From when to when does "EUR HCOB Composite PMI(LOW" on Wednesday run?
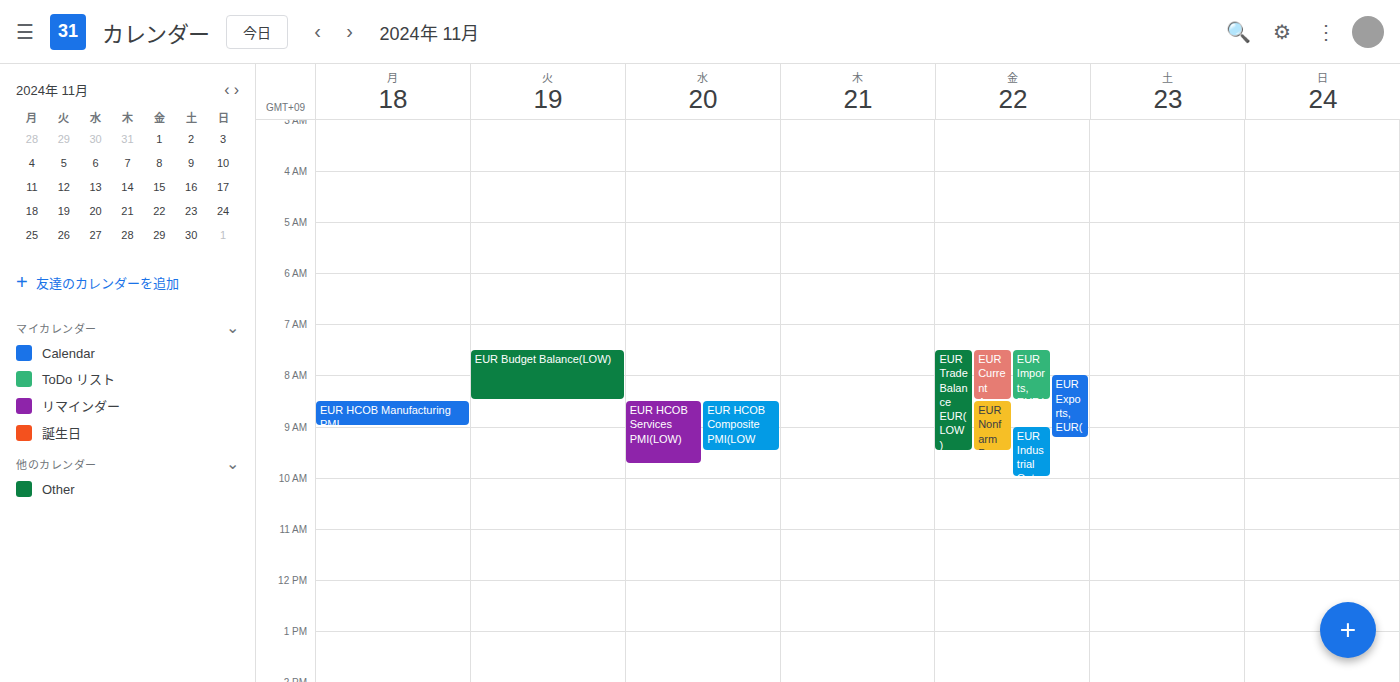
08:30 to 09:30